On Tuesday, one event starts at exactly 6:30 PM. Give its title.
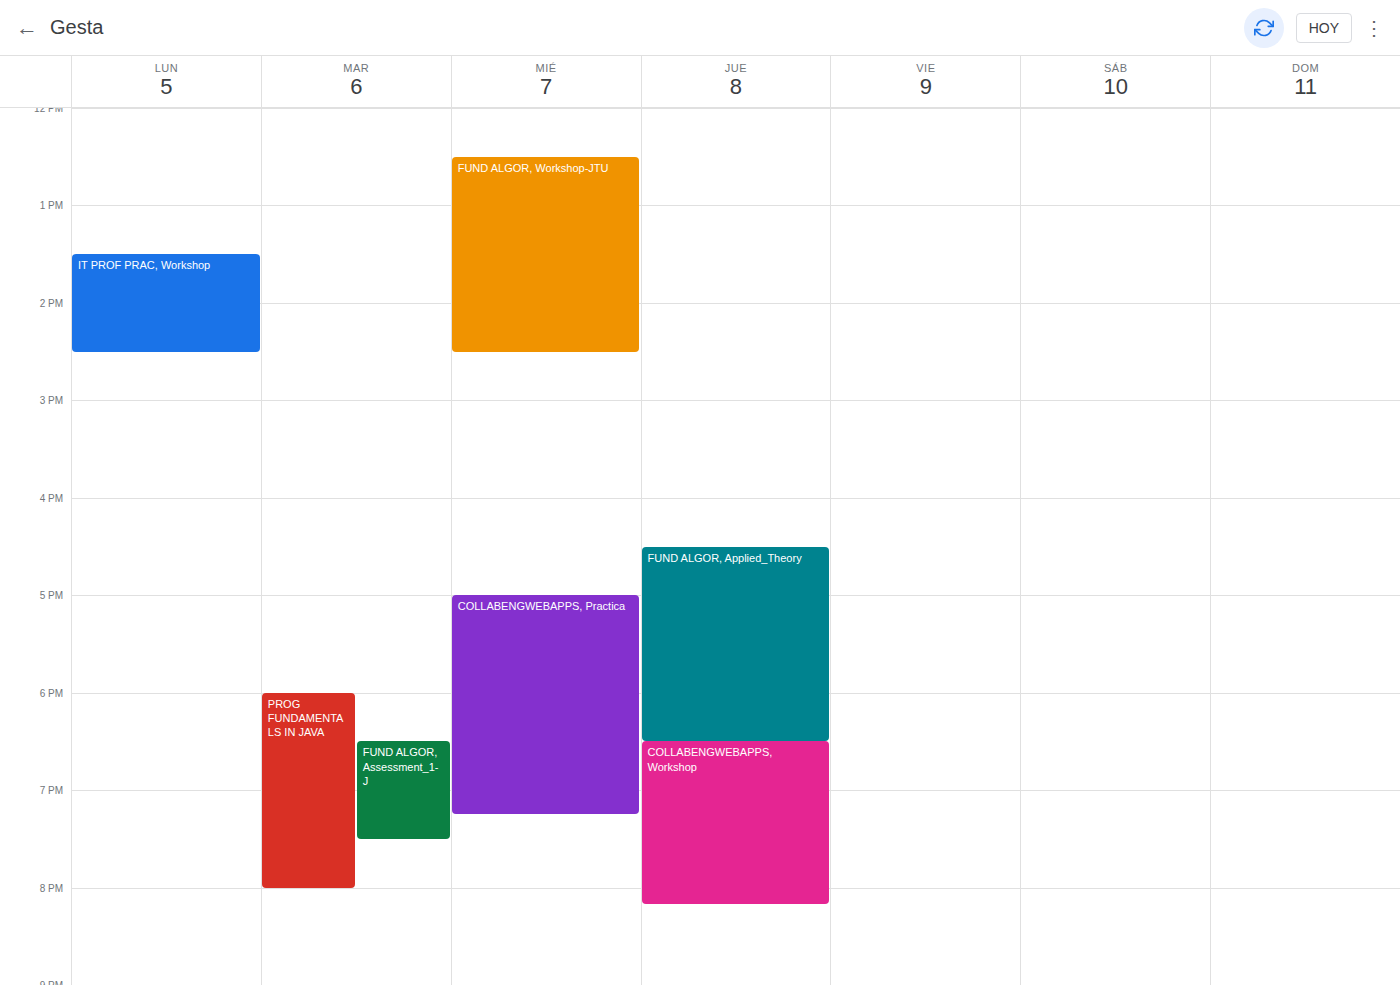
"FUND ALGOR, Assessment_1-J"